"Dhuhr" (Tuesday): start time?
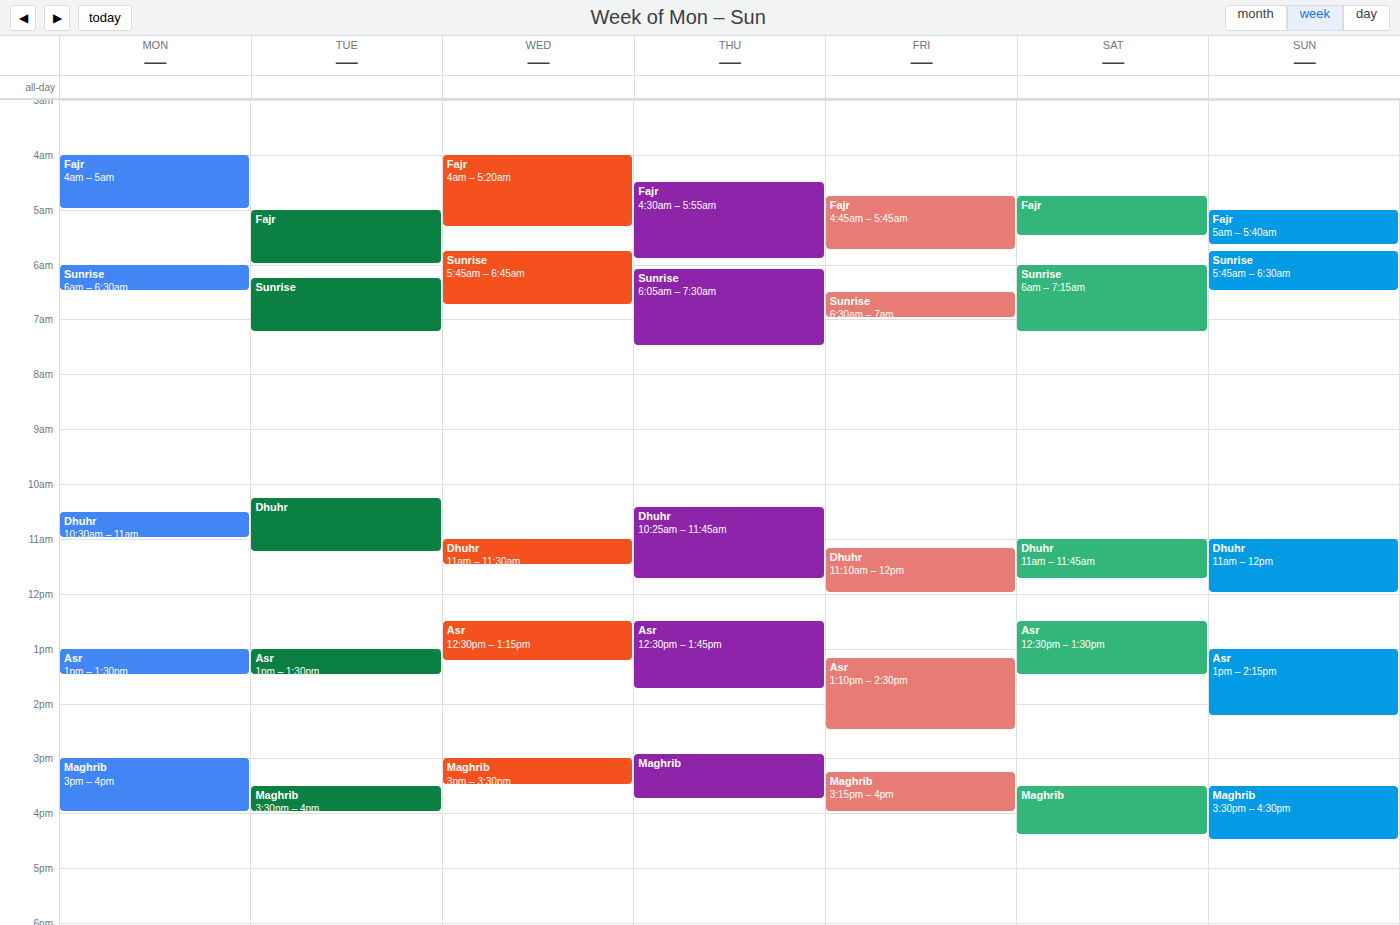
10:15 AM